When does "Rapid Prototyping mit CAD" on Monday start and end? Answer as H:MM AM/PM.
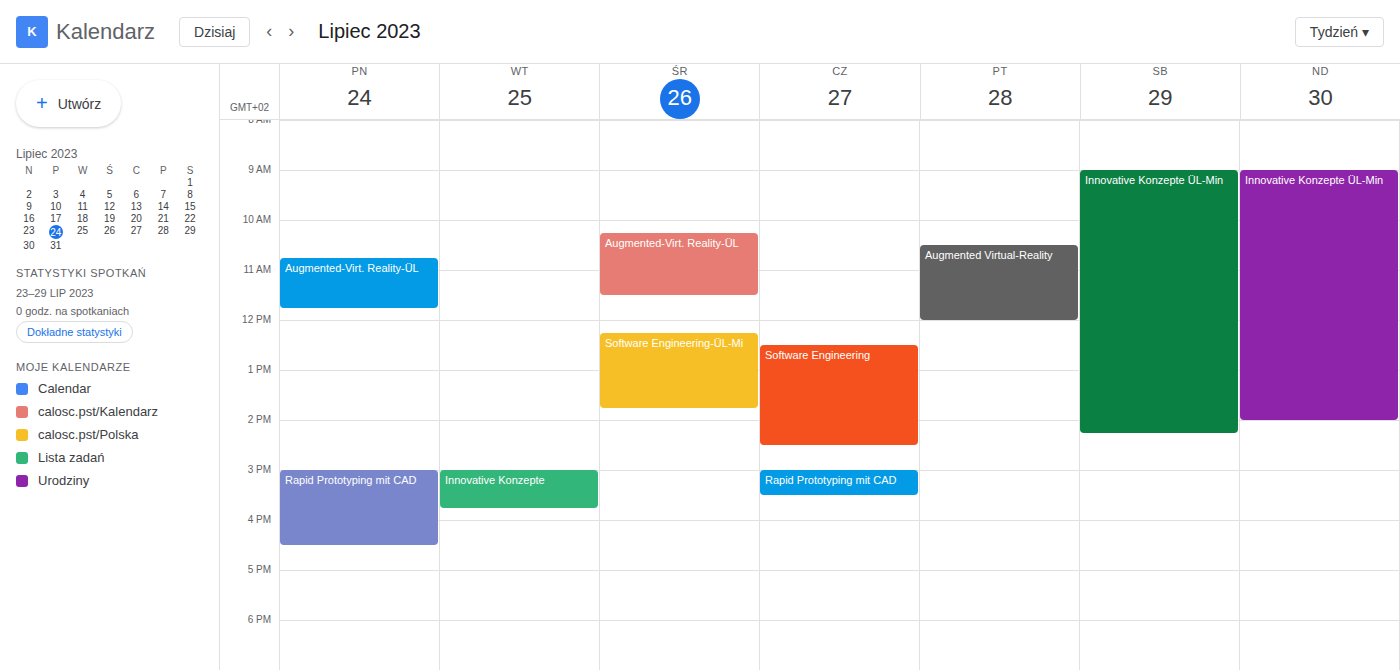
3:00 PM to 4:30 PM